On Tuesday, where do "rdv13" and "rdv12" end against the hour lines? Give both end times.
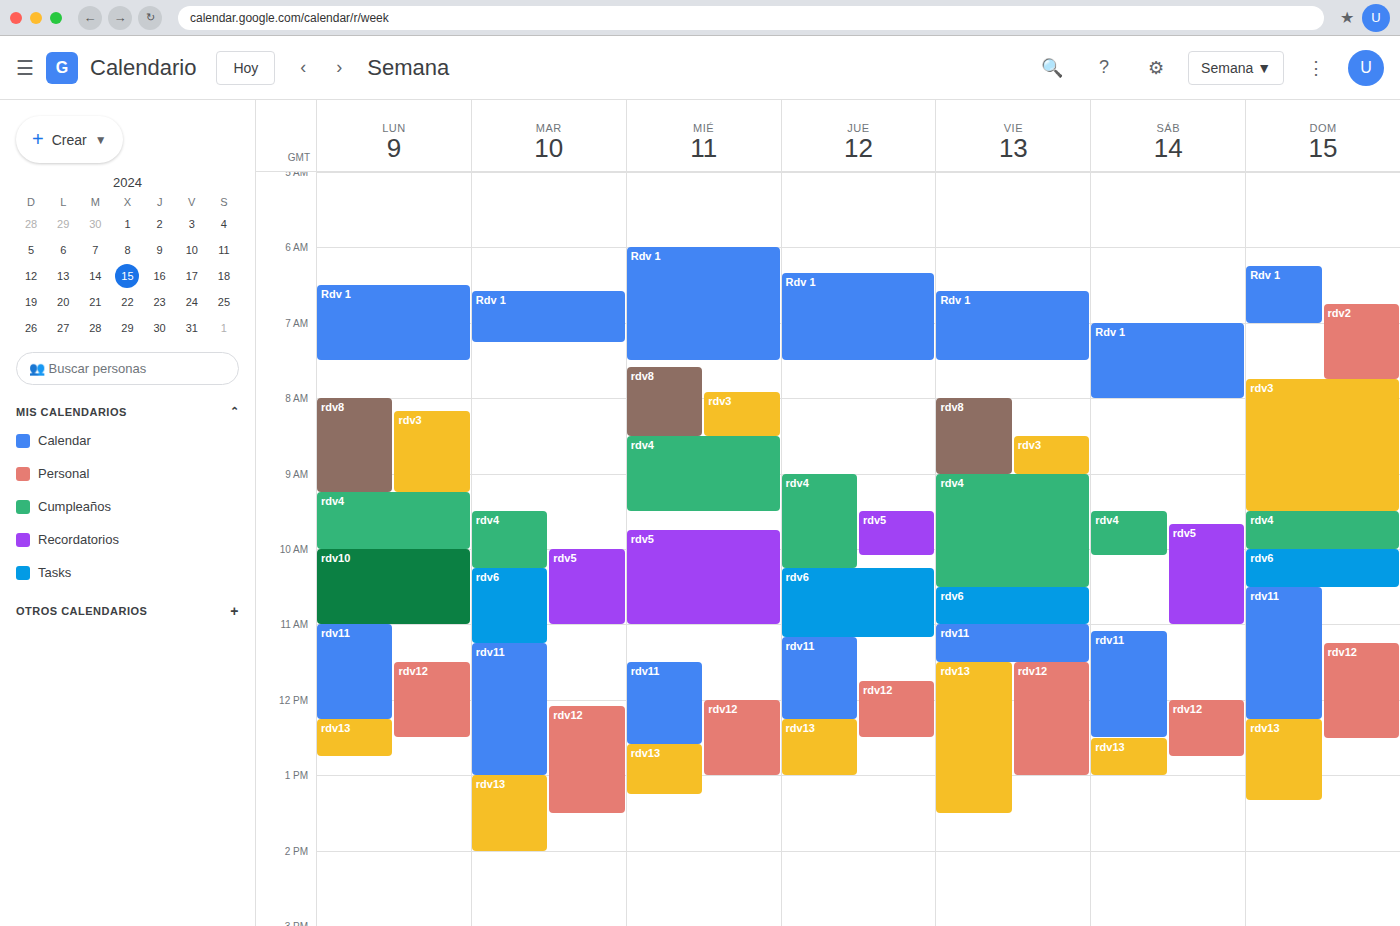
"rdv13": 14:00, exactly on the 14:00 line. "rdv12": 13:30, halfway between the 13:00 and 14:00 lines.